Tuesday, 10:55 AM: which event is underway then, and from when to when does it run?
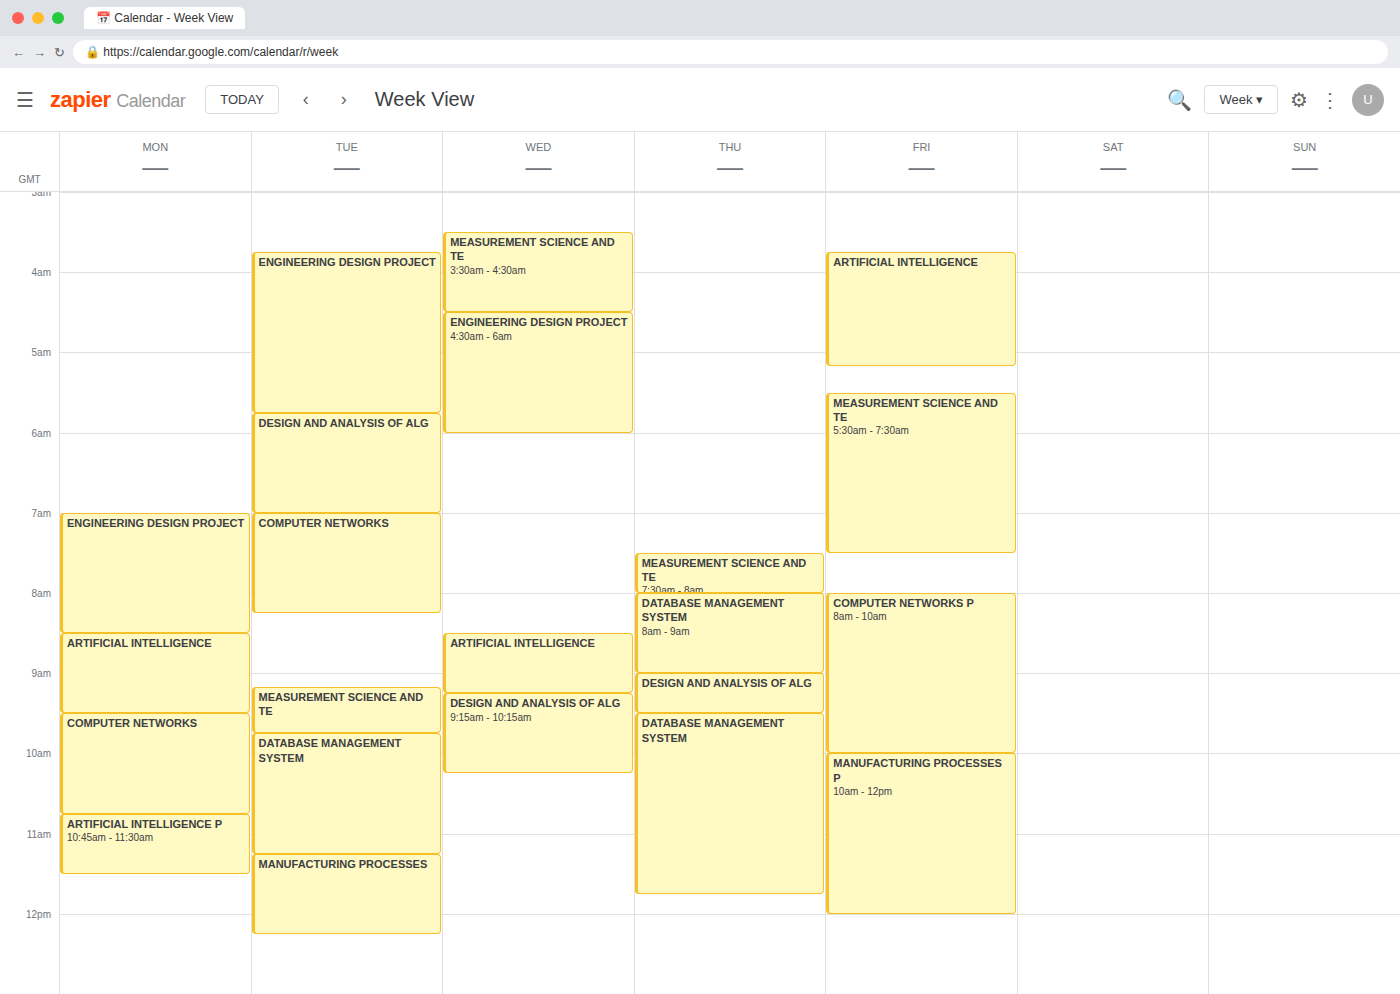
"DATABASE MANAGEMENT SYSTEM", 9:45 AM to 11:15 AM